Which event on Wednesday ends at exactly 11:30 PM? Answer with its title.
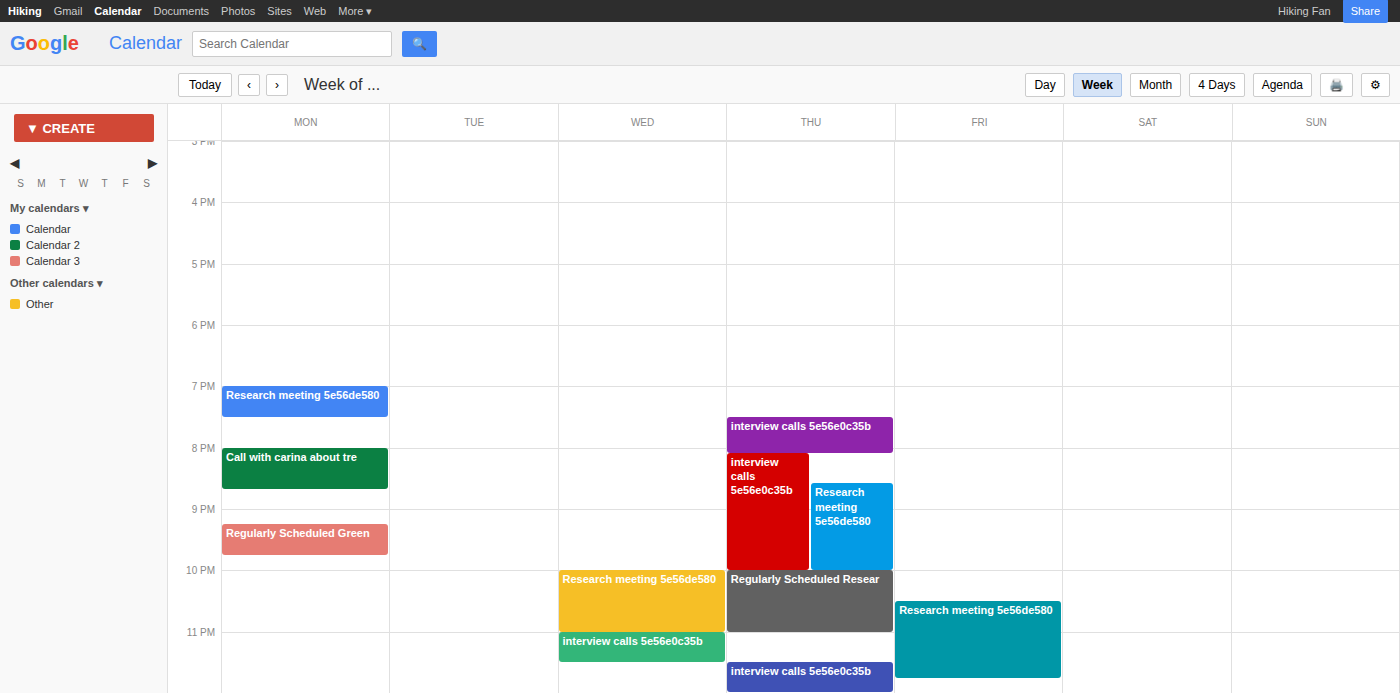
"interview calls 5e56e0c35b"